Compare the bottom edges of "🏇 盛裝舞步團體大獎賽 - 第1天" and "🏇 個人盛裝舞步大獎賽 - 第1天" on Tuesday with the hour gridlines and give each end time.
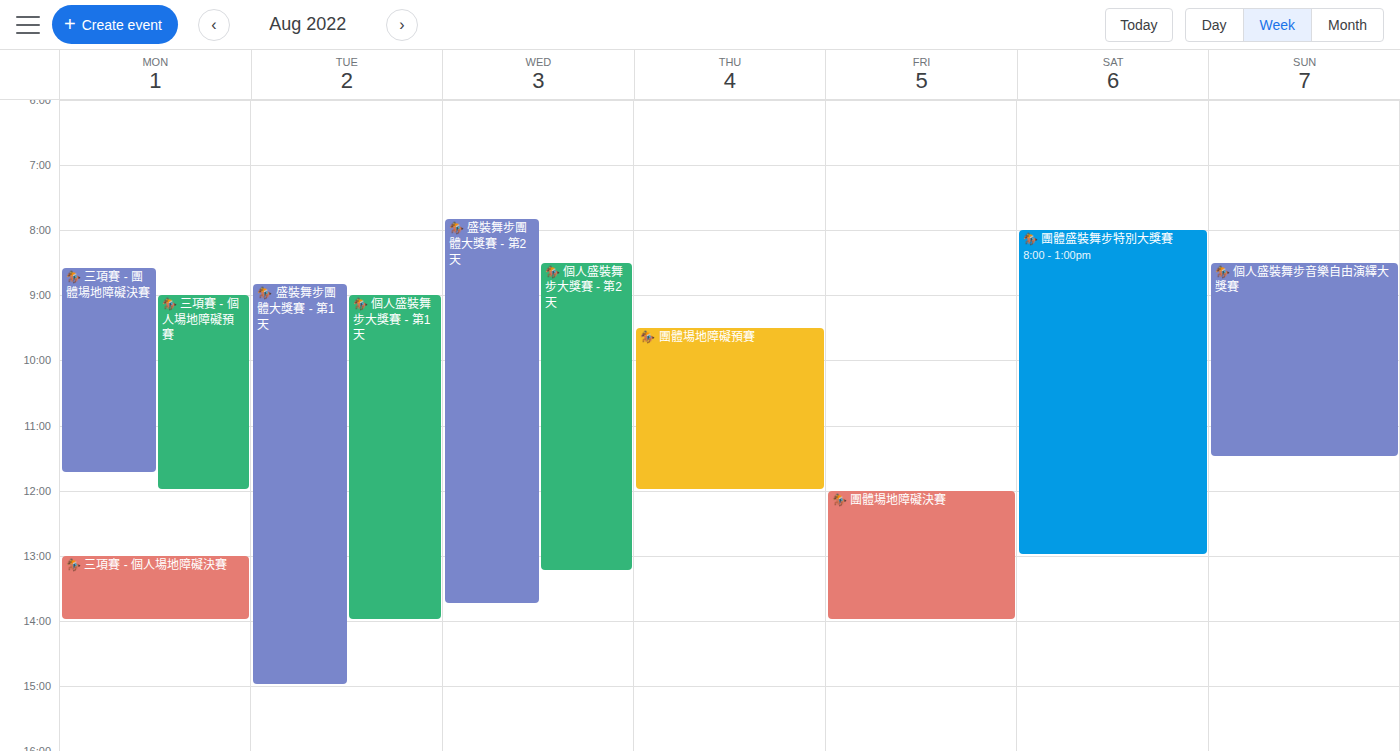
"🏇 盛裝舞步團體大獎賽 - 第1天": 15:00, exactly on the 15:00 line. "🏇 個人盛裝舞步大獎賽 - 第1天": 14:00, exactly on the 14:00 line.